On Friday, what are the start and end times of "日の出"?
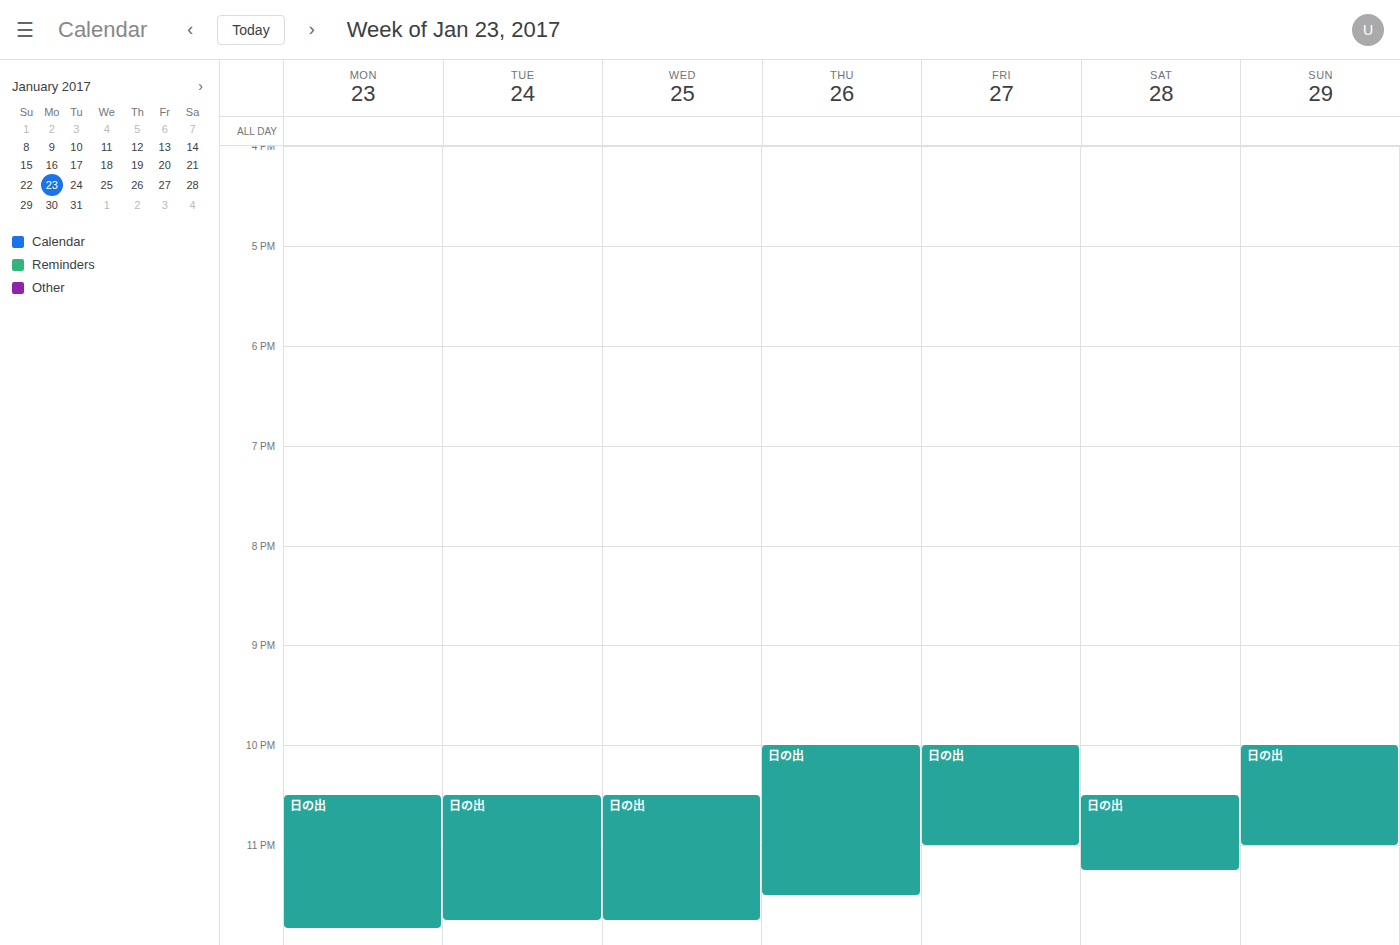
22:00 to 23:00